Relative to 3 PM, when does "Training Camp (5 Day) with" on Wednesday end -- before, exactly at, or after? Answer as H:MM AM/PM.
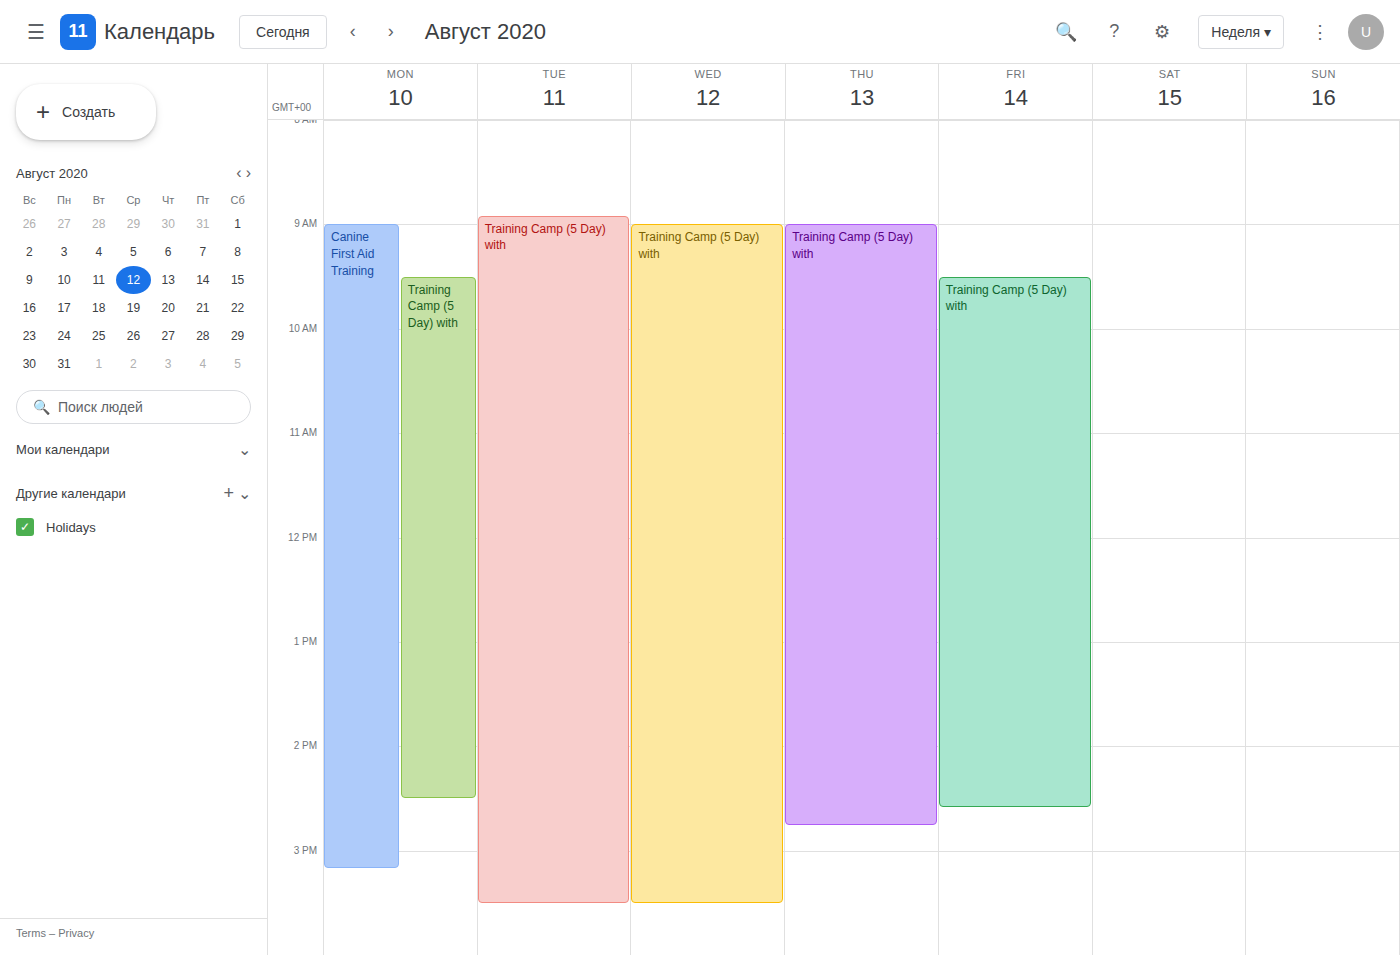
3:30 PM -- after 3 PM, 30 minutes below the 3 PM line.